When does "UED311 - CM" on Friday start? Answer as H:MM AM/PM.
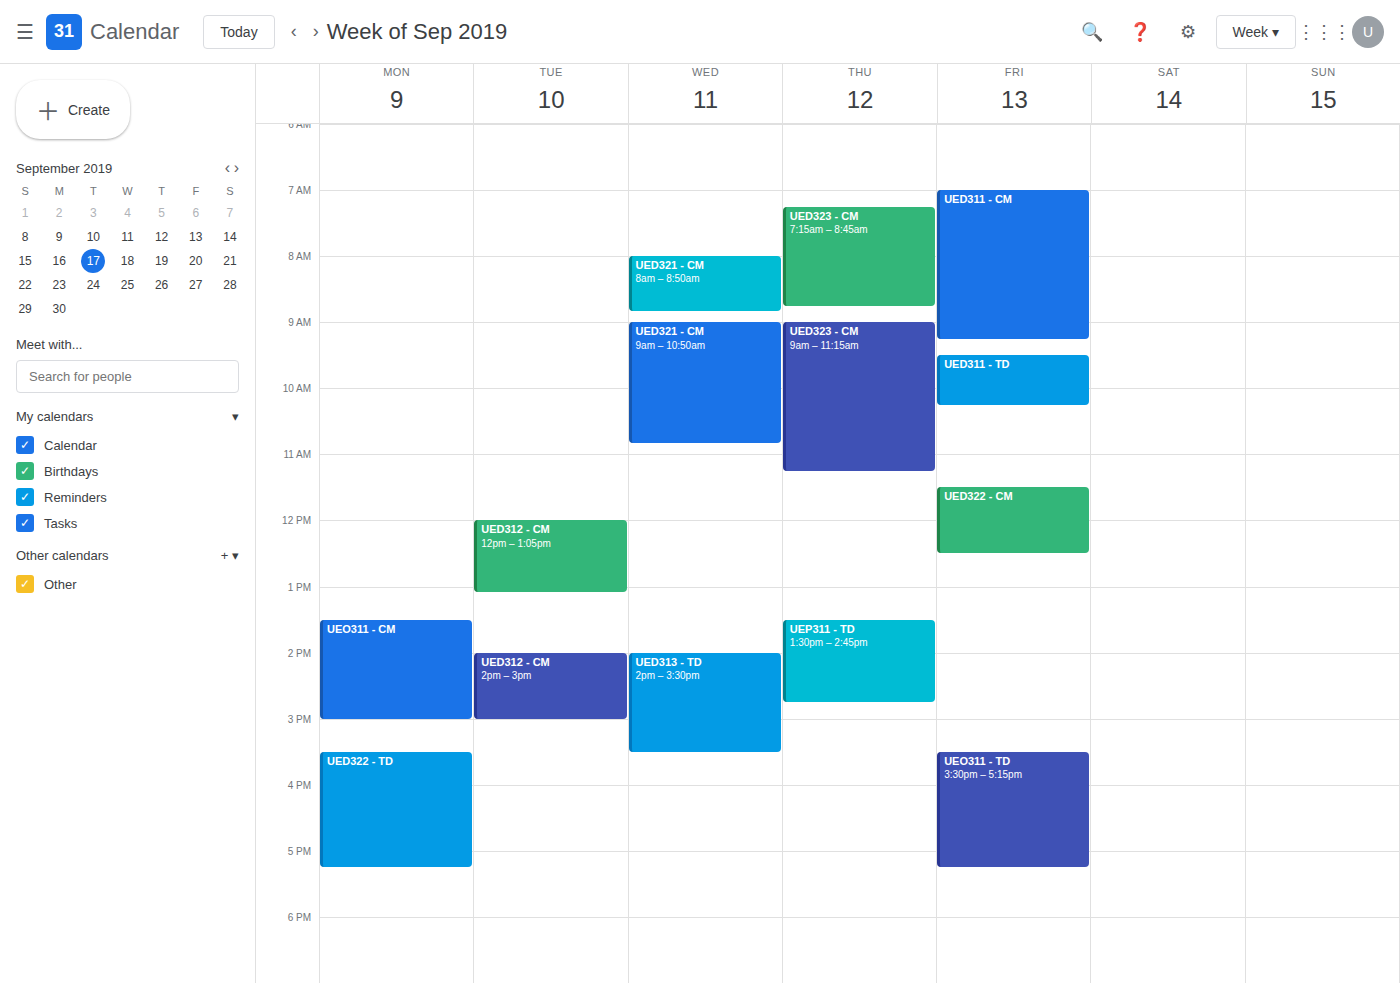
7:00 AM